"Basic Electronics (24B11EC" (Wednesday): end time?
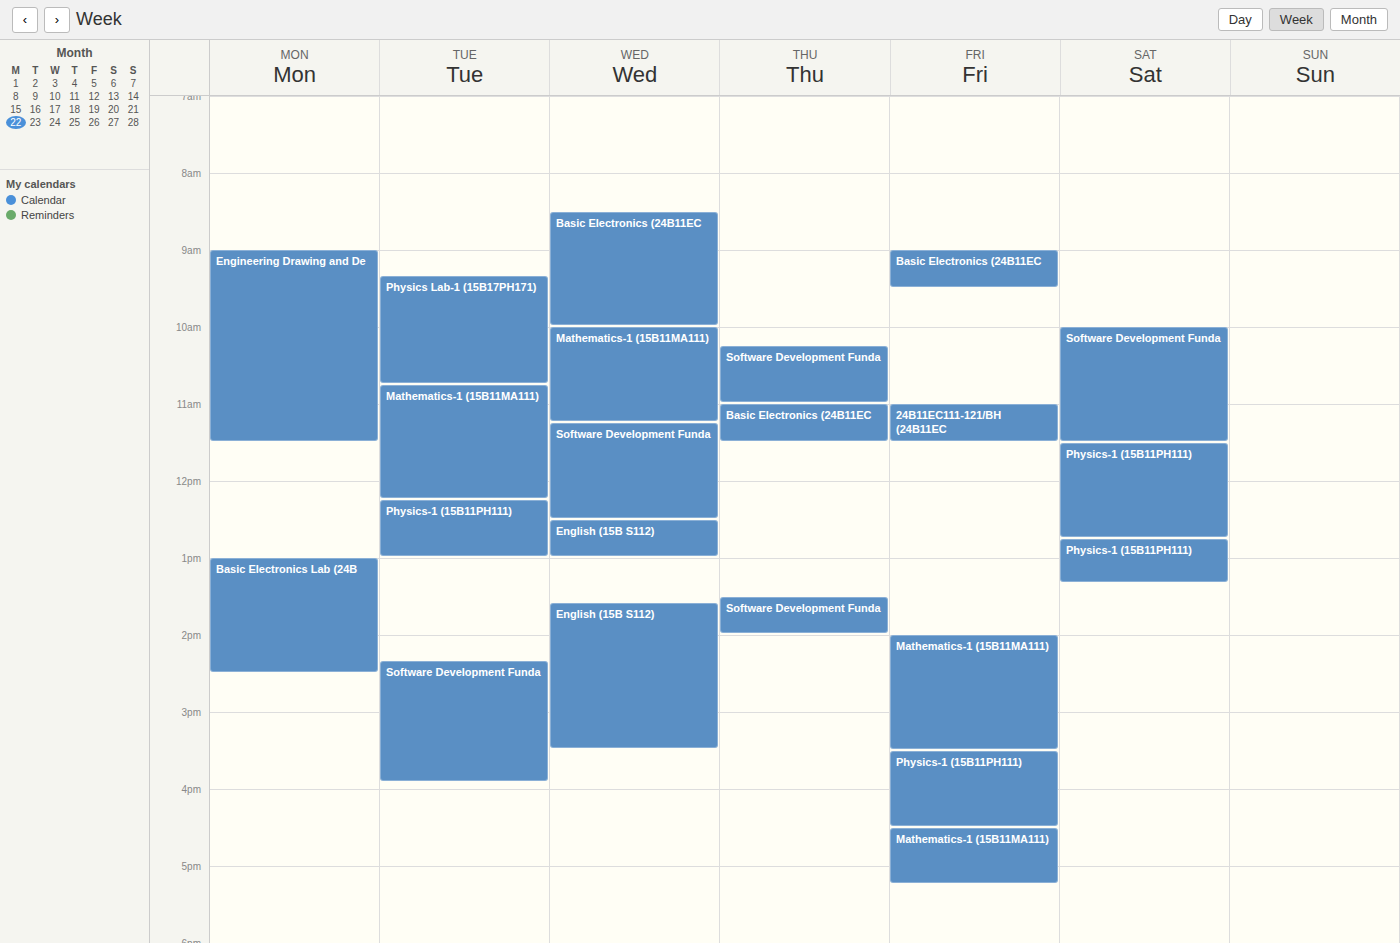
10:00